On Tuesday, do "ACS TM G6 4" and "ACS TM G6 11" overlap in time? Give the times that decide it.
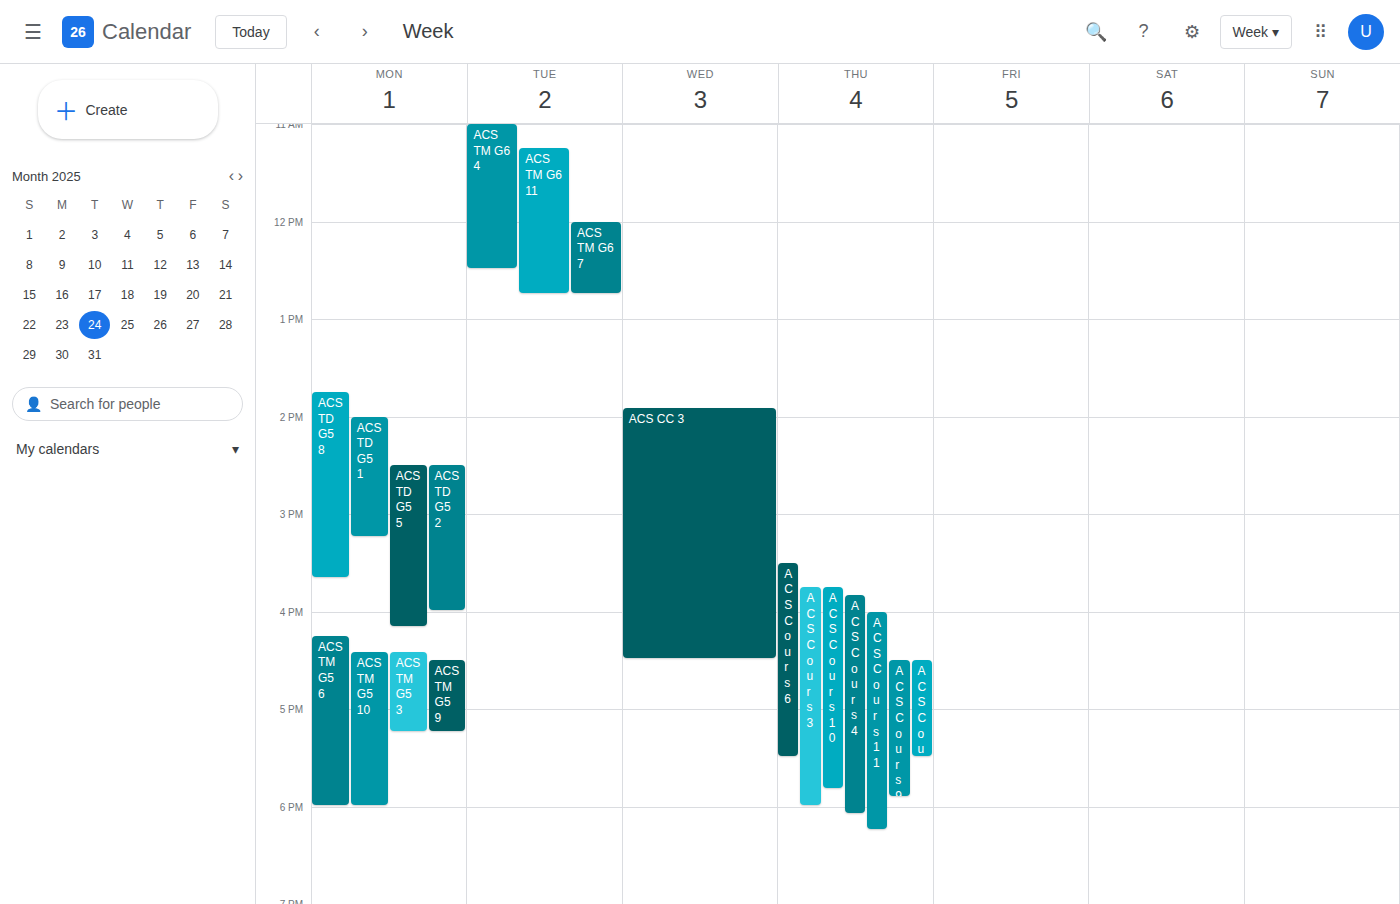
"ACS TM G6 11" starts at 11:15 AM, before "ACS TM G6 4" ends at 12:30 PM -- they overlap.